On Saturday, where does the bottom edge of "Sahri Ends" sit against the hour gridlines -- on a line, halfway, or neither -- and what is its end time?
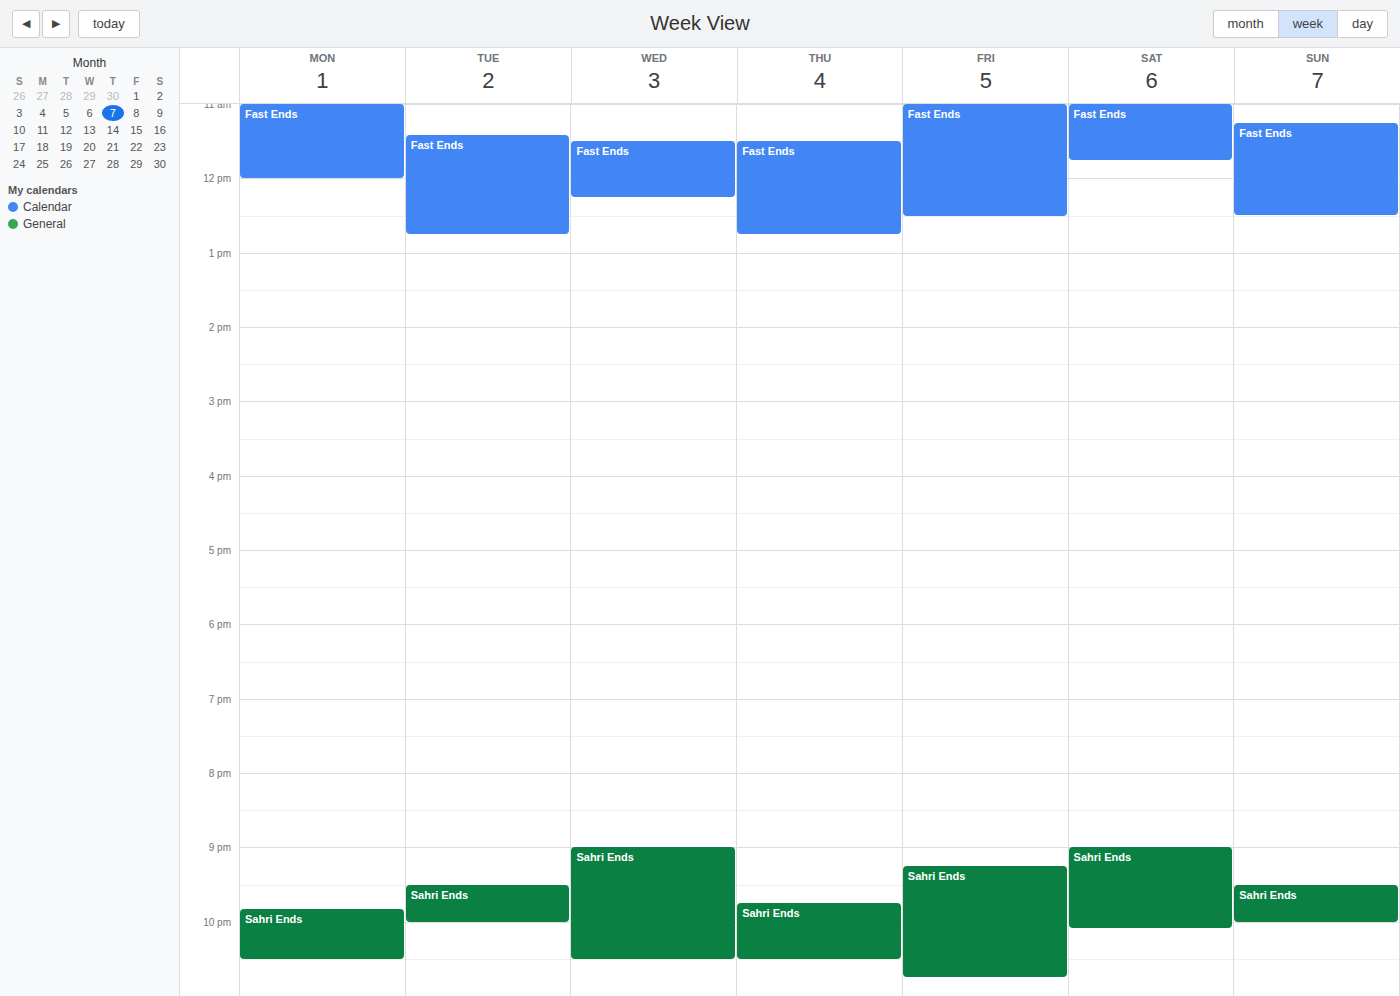
10:05 PM -- neither: 5 minutes below the 10 PM line and 55 minutes above the 11 PM line.